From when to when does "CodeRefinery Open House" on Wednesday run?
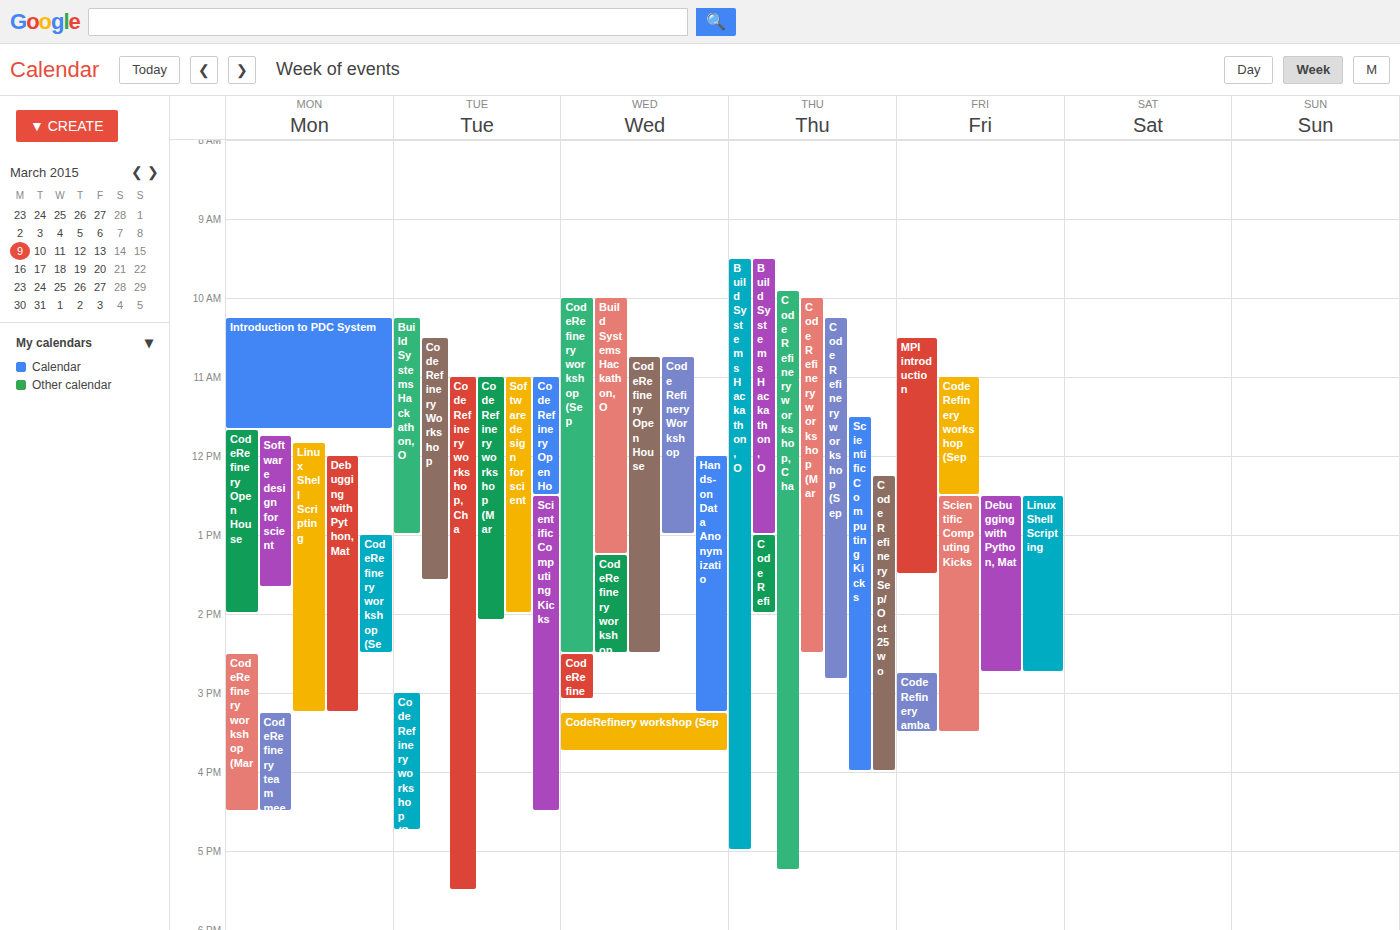
10:45 AM to 2:30 PM